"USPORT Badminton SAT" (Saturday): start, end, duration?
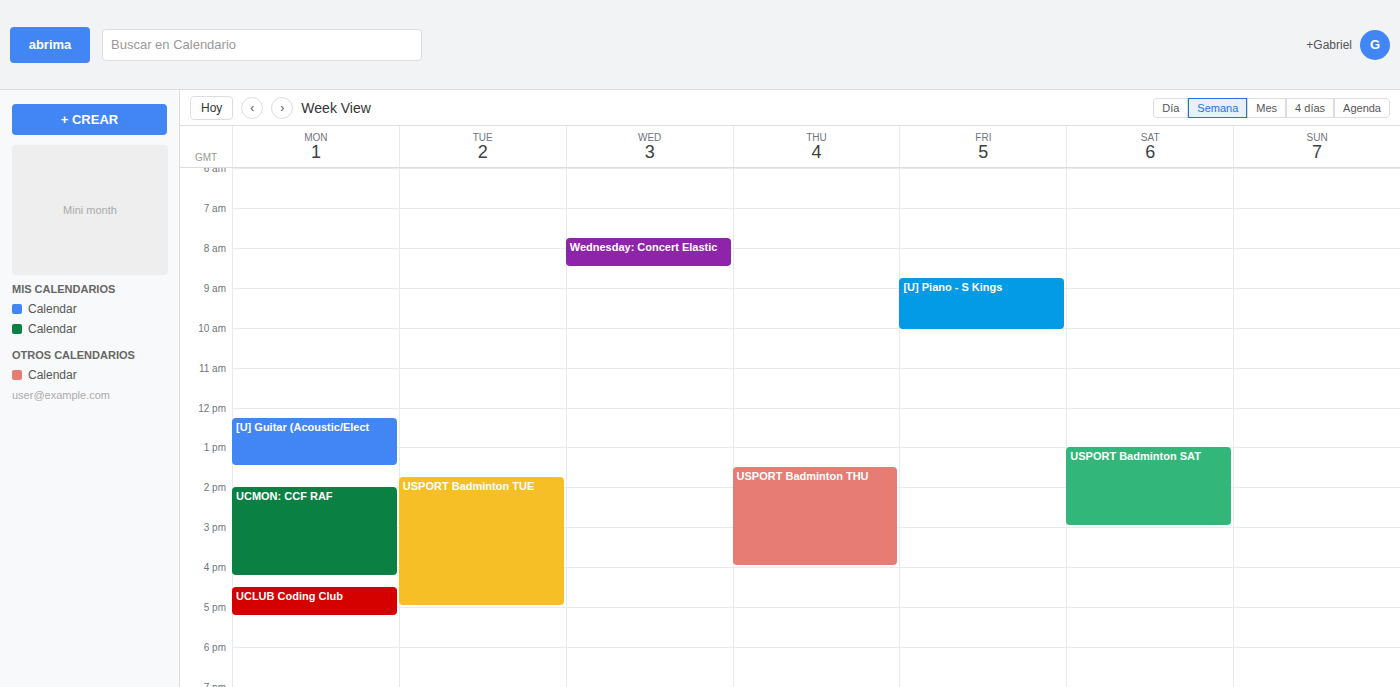
13:00 to 15:00, 2 hours